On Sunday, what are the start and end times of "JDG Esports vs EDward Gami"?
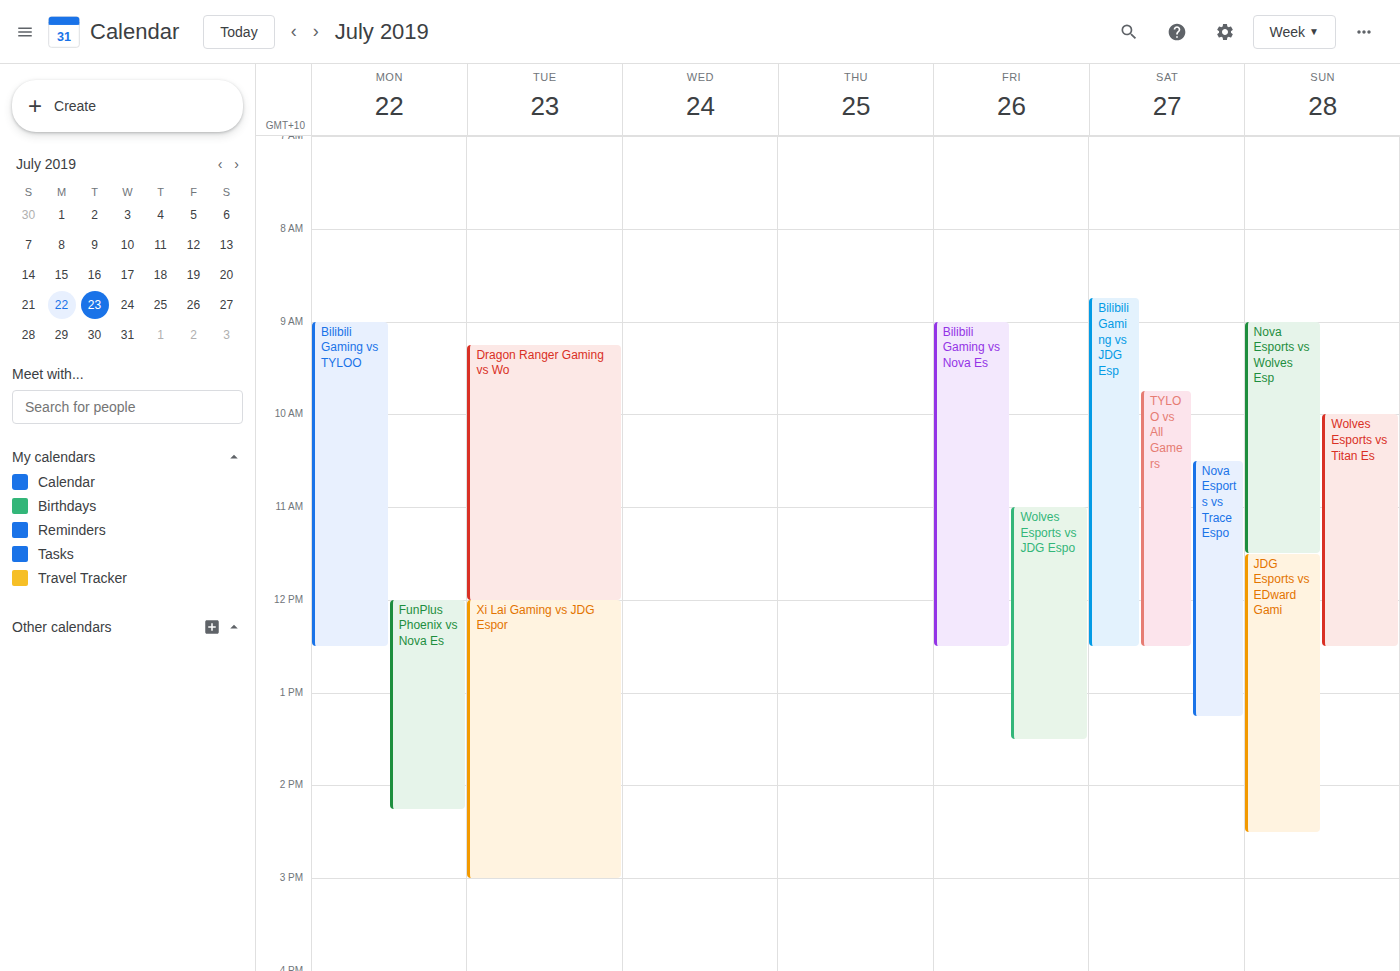
11:30 AM to 2:30 PM